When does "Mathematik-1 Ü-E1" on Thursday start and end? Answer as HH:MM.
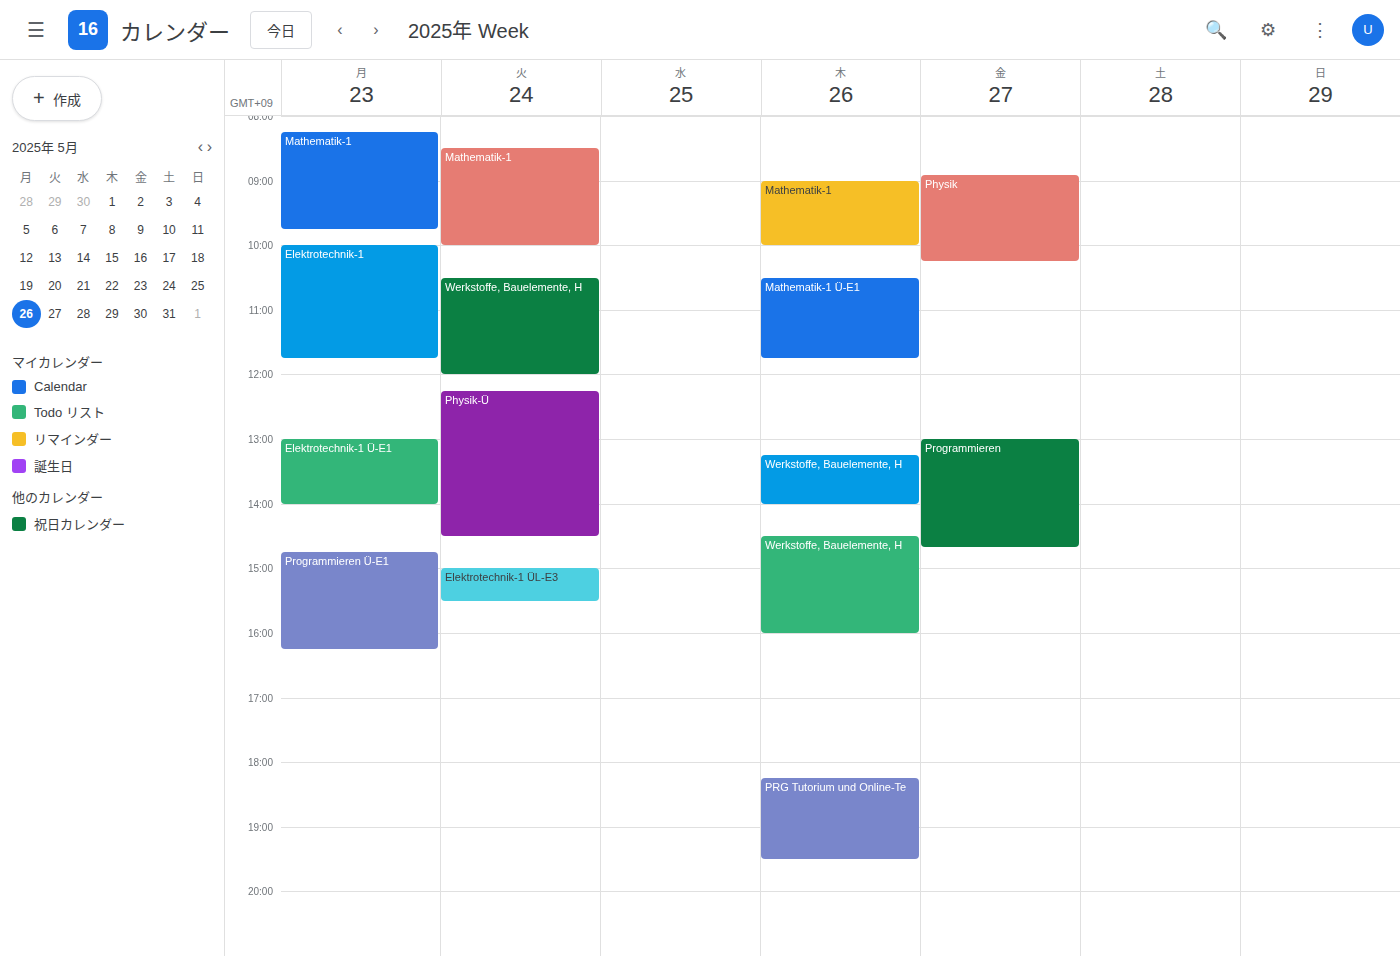
10:30 to 11:45